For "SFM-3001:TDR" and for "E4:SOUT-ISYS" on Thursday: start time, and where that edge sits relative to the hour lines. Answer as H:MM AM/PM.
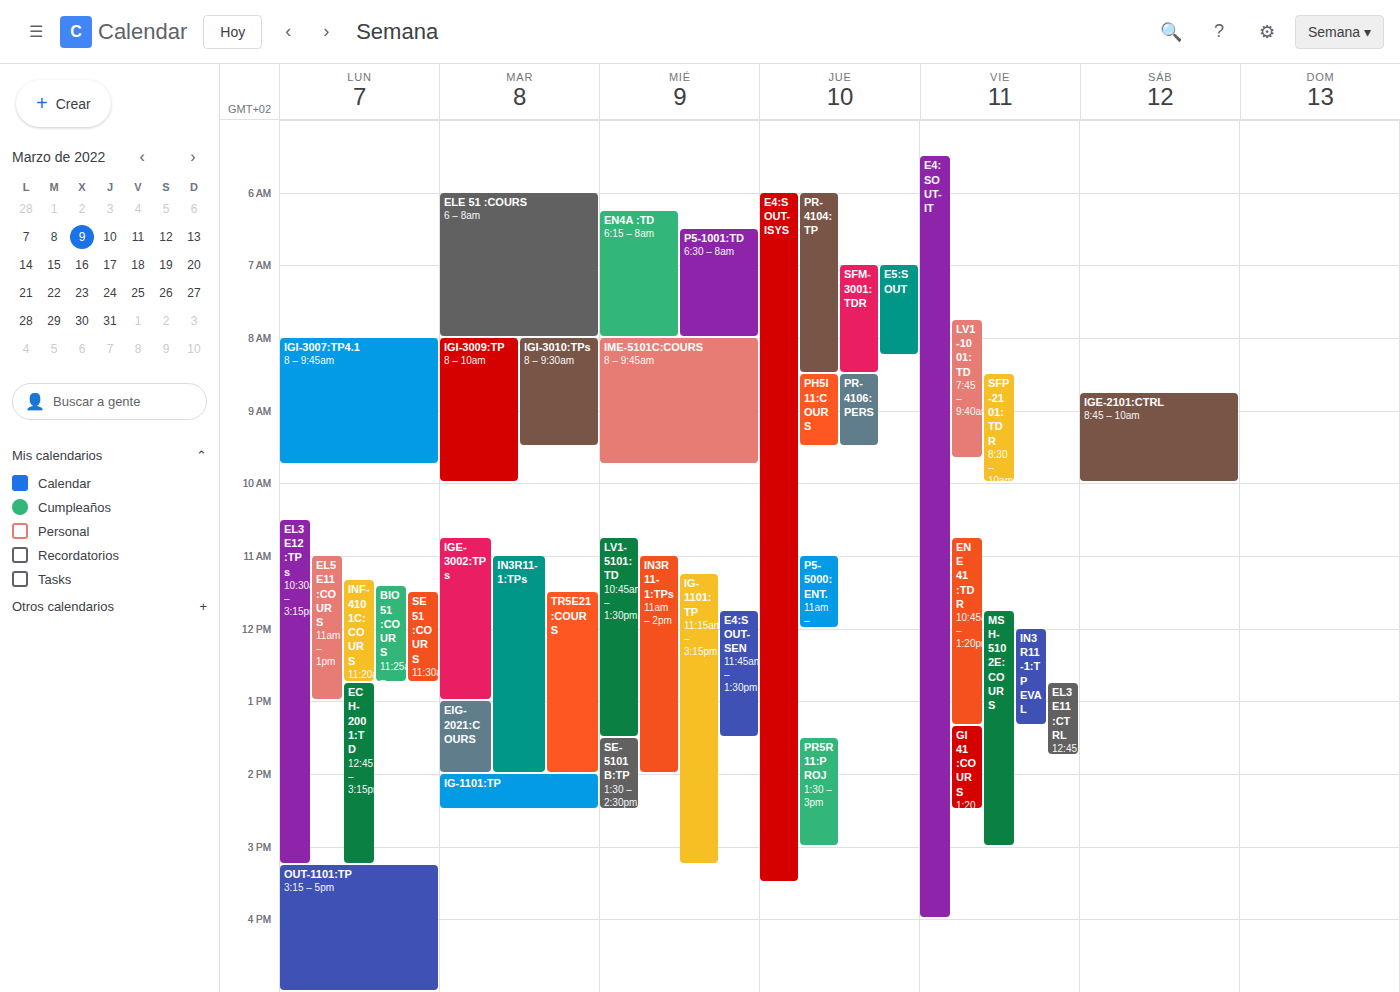
"SFM-3001:TDR": 7:00 AM, exactly on the 7 AM line. "E4:SOUT-ISYS": 6:00 AM, exactly on the 6 AM line.